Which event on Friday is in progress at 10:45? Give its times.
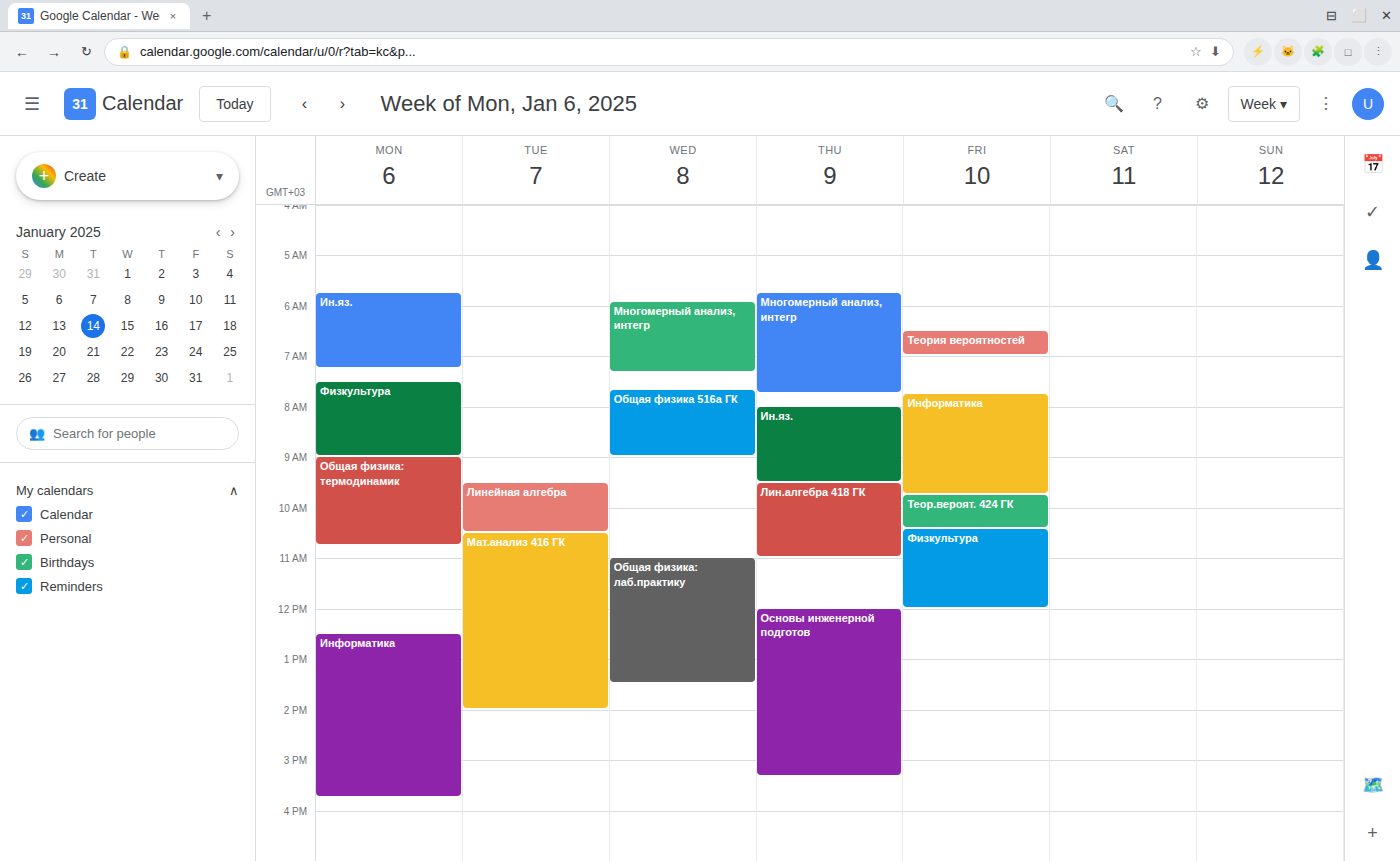
"Физкультура", 10:25 to 12:00